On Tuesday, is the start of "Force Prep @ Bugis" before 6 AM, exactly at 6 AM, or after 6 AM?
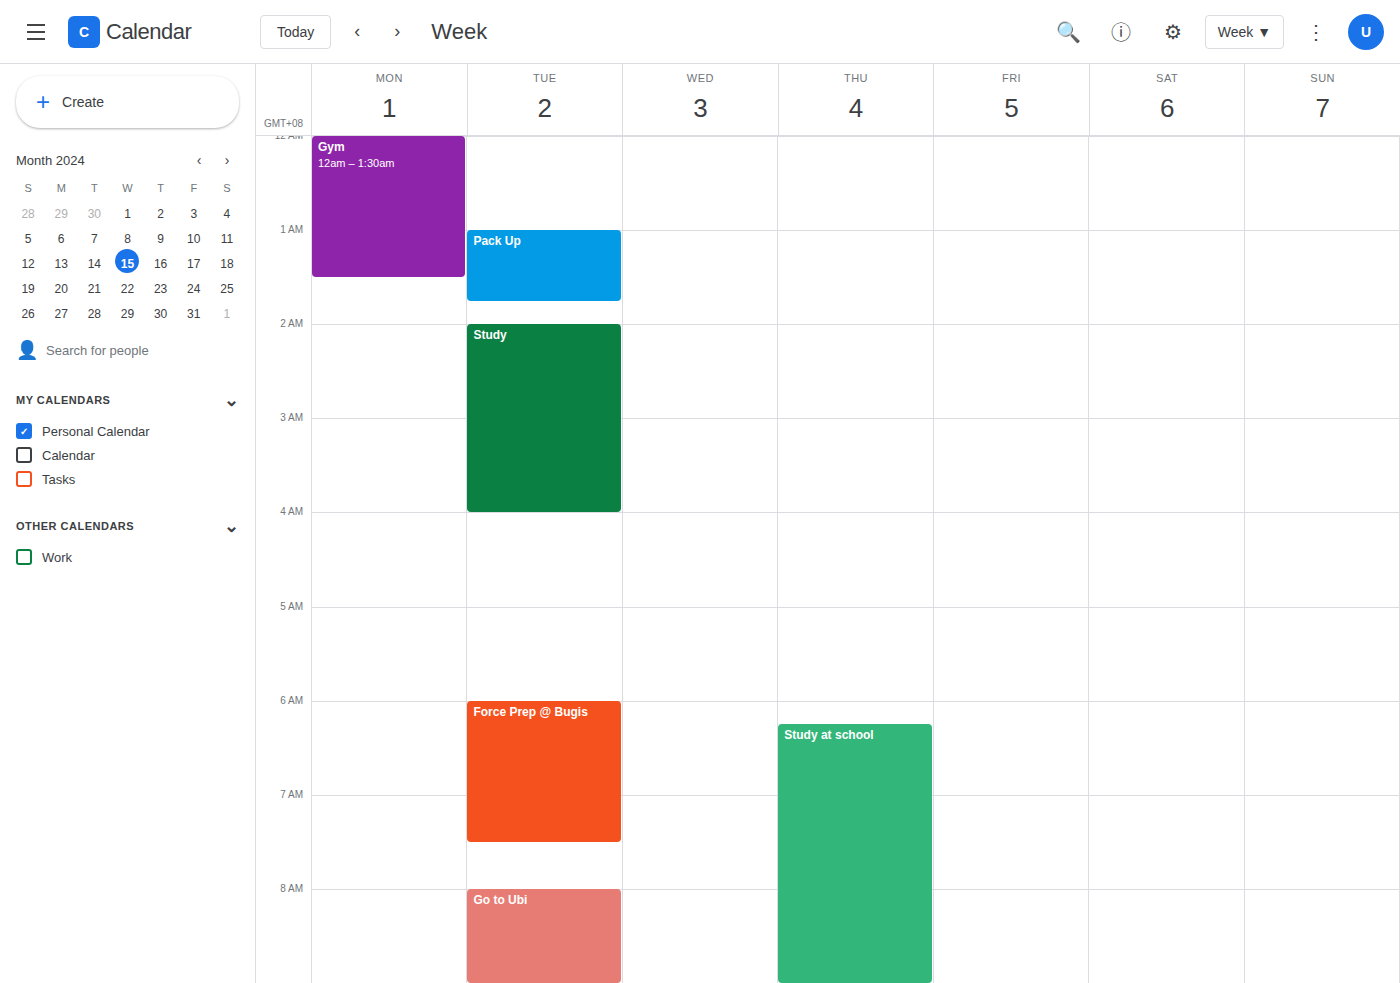
6:00 AM -- exactly at 6 AM, on the 6 AM line.